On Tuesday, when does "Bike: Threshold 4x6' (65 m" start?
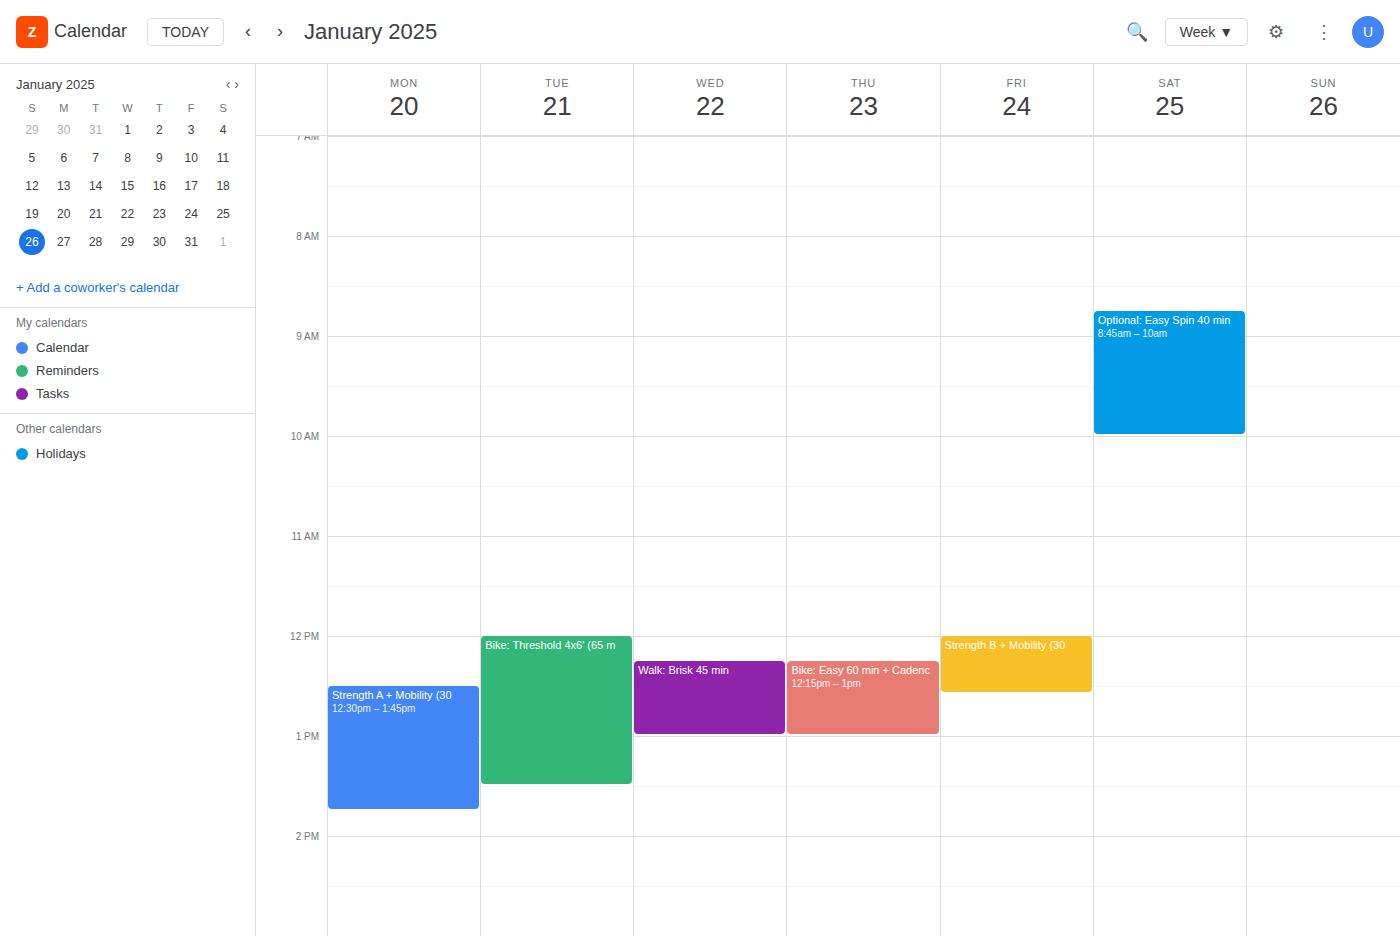
12:00 PM